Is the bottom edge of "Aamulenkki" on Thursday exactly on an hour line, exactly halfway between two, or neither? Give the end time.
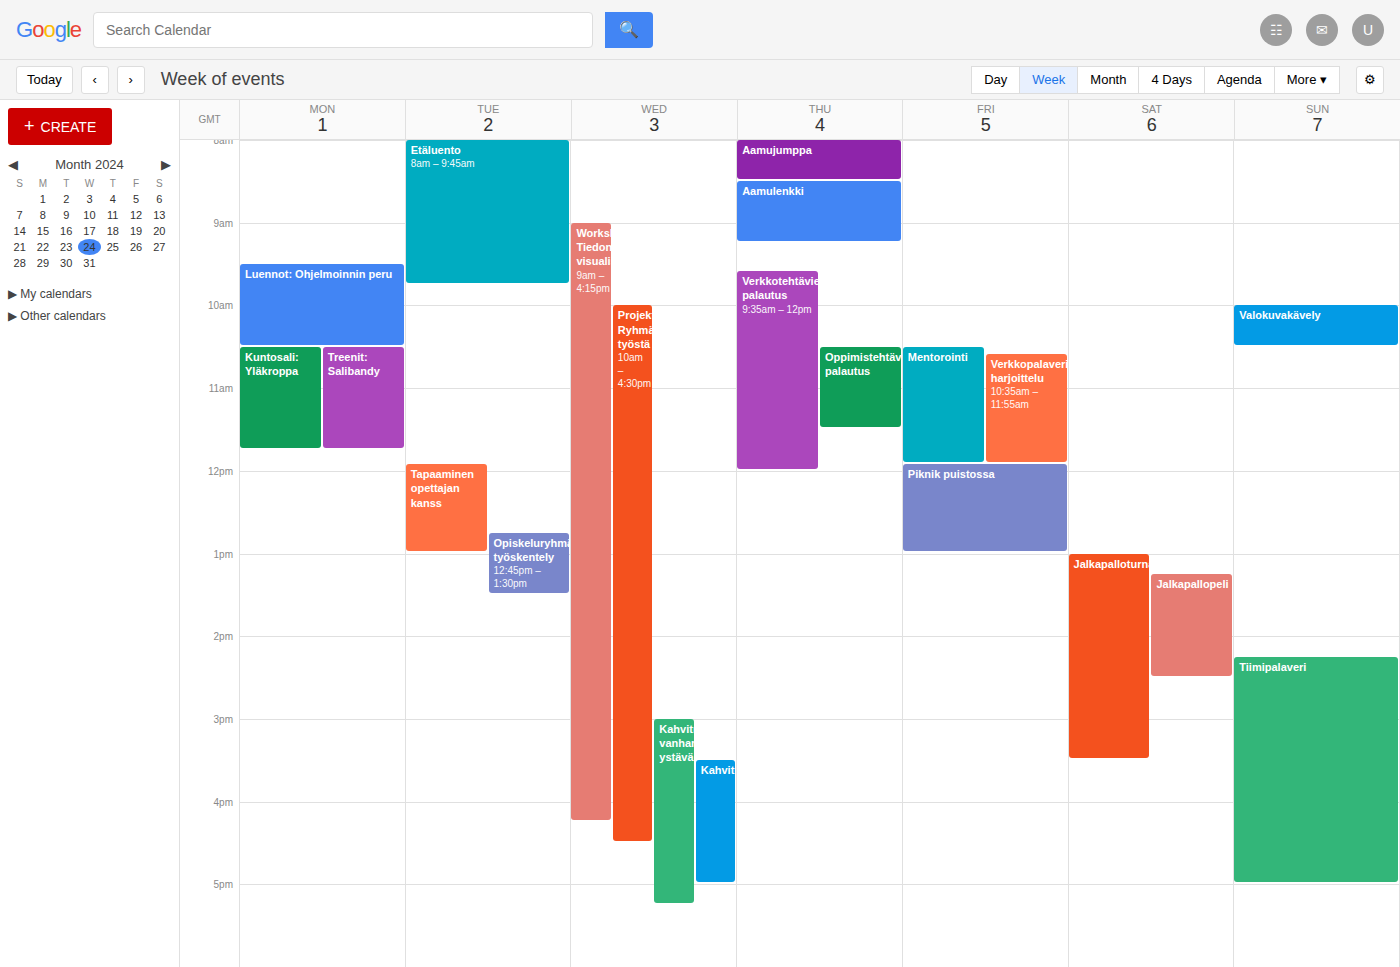
9:15 AM -- neither: a quarter of the way from the 9 AM line to the 10 AM line.